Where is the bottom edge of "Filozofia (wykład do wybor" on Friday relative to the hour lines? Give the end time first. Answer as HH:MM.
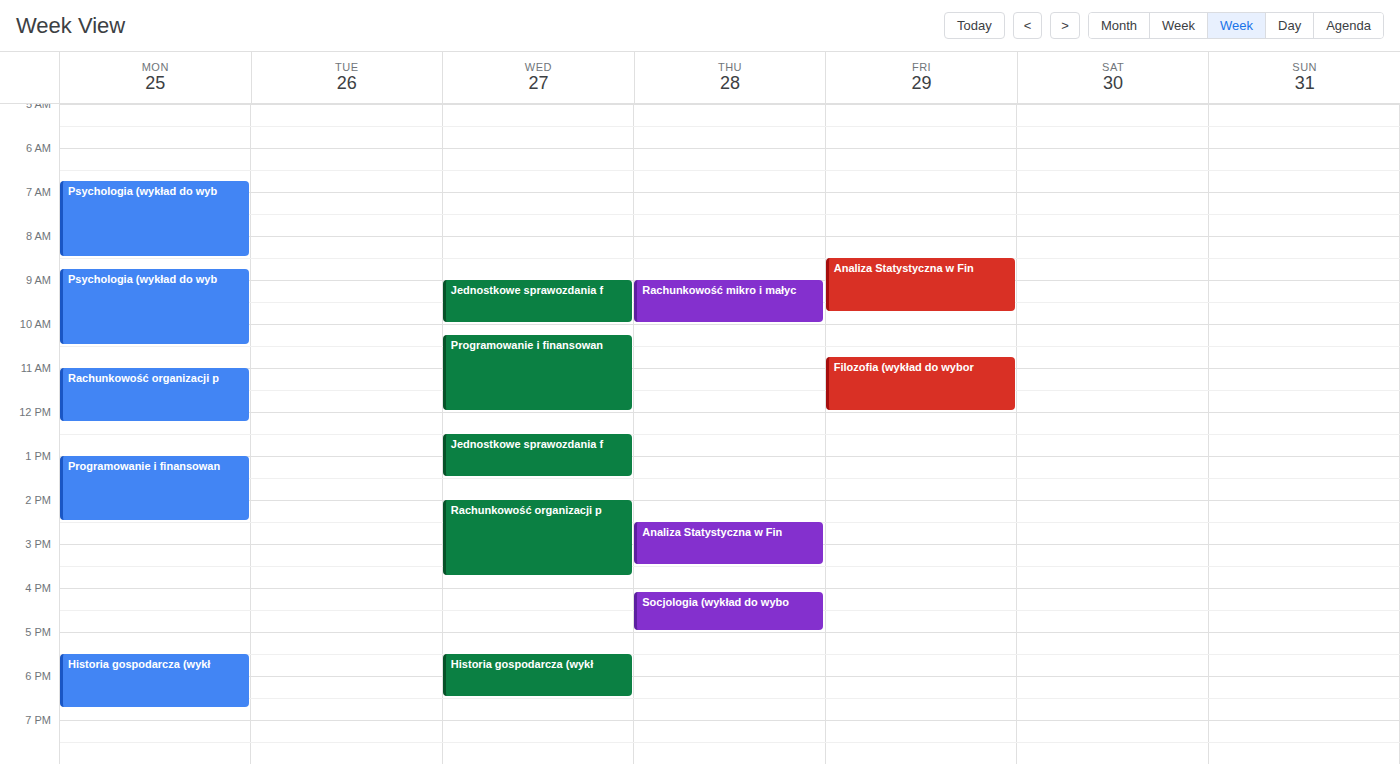
12:00 -- exactly on the 12:00 line.